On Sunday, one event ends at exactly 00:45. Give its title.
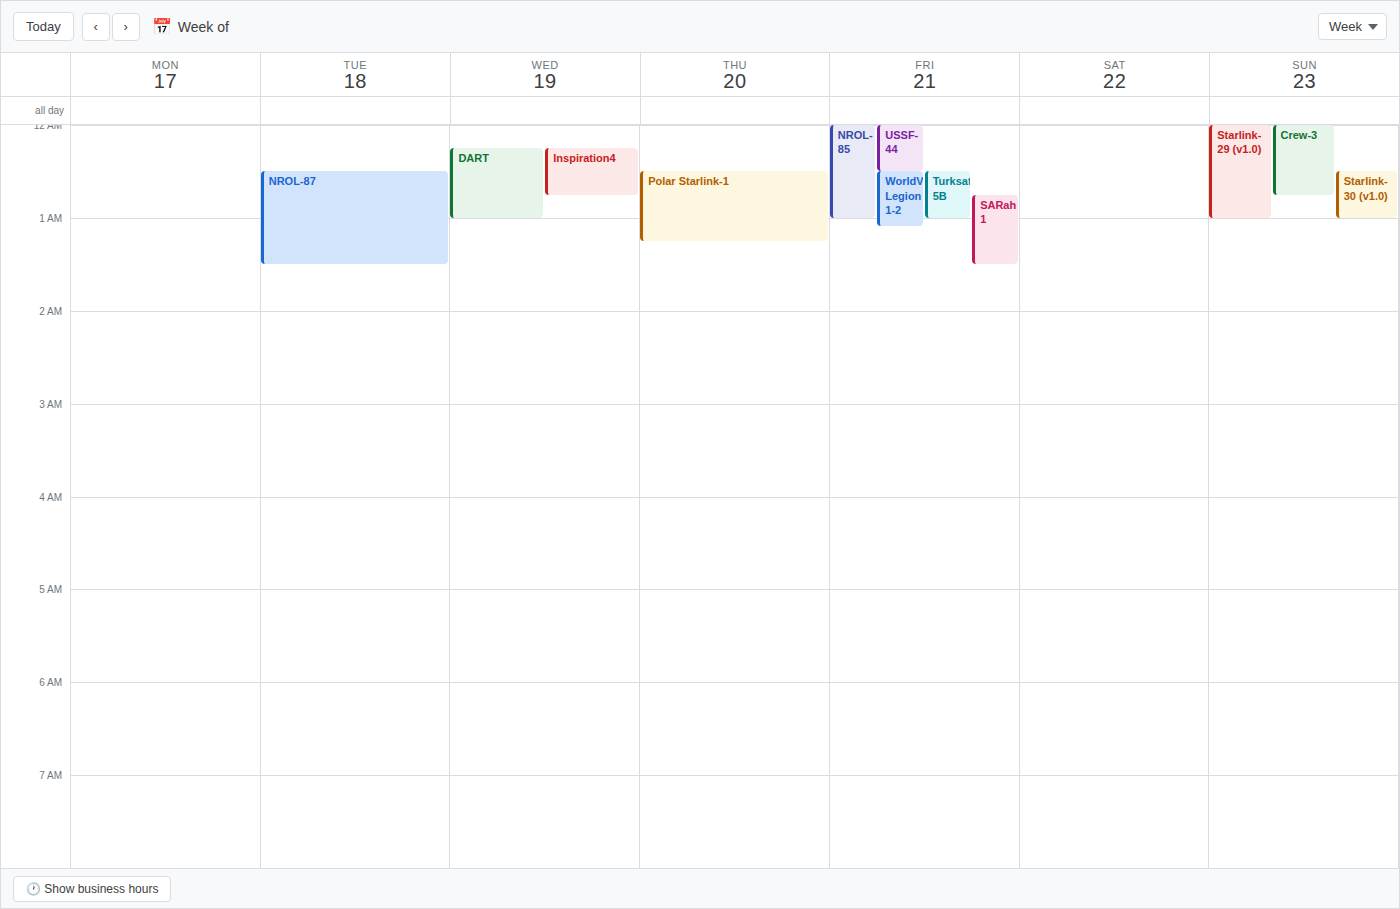
"Crew-3"